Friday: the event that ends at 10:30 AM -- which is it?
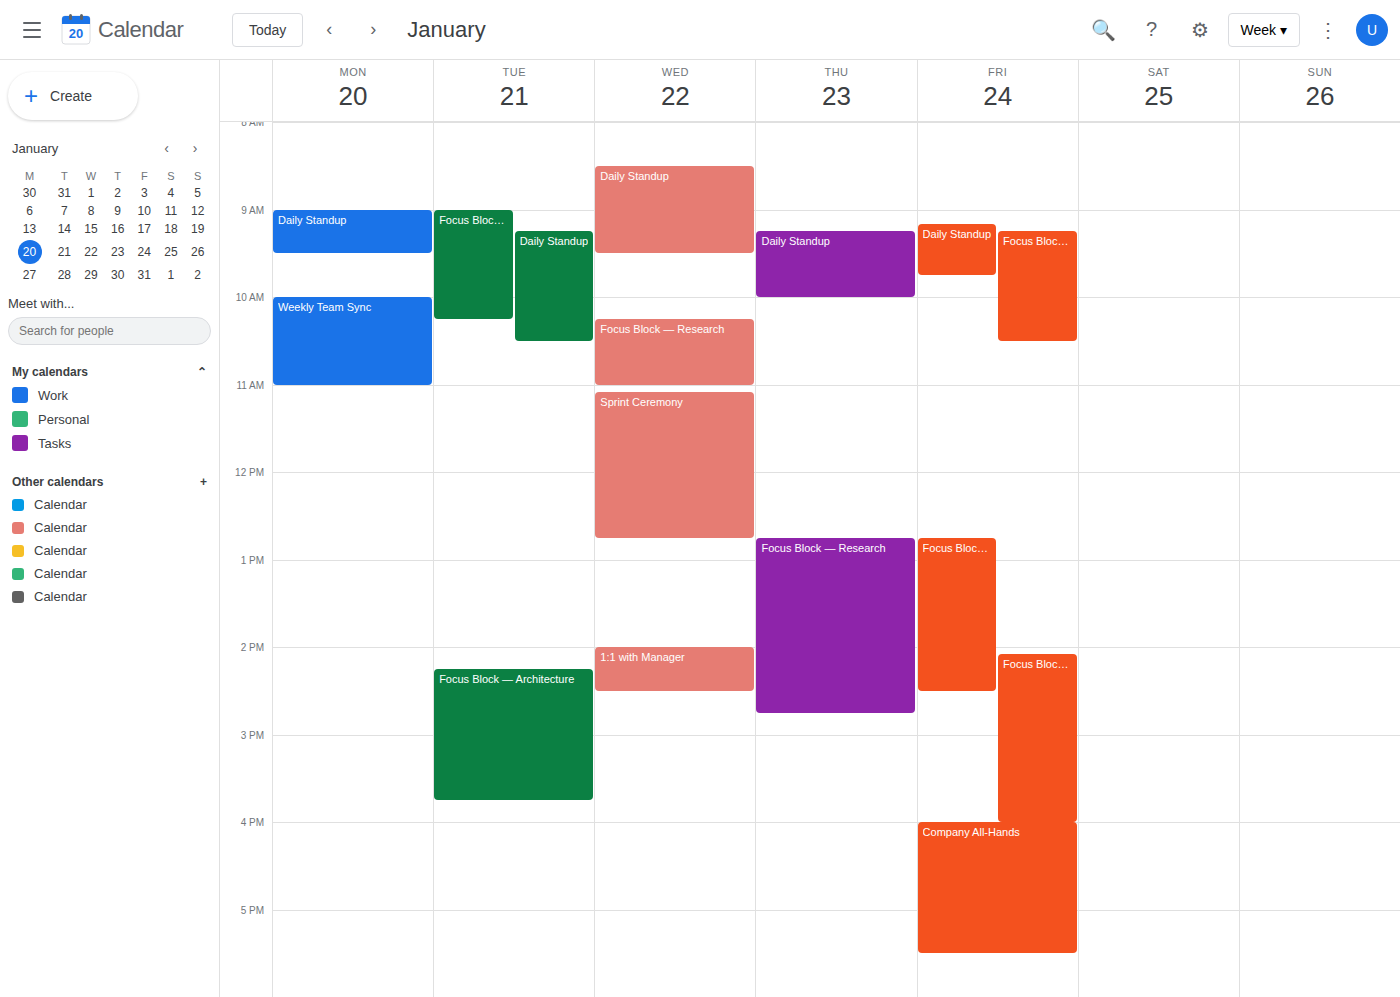
"Focus Block — Documentatio"